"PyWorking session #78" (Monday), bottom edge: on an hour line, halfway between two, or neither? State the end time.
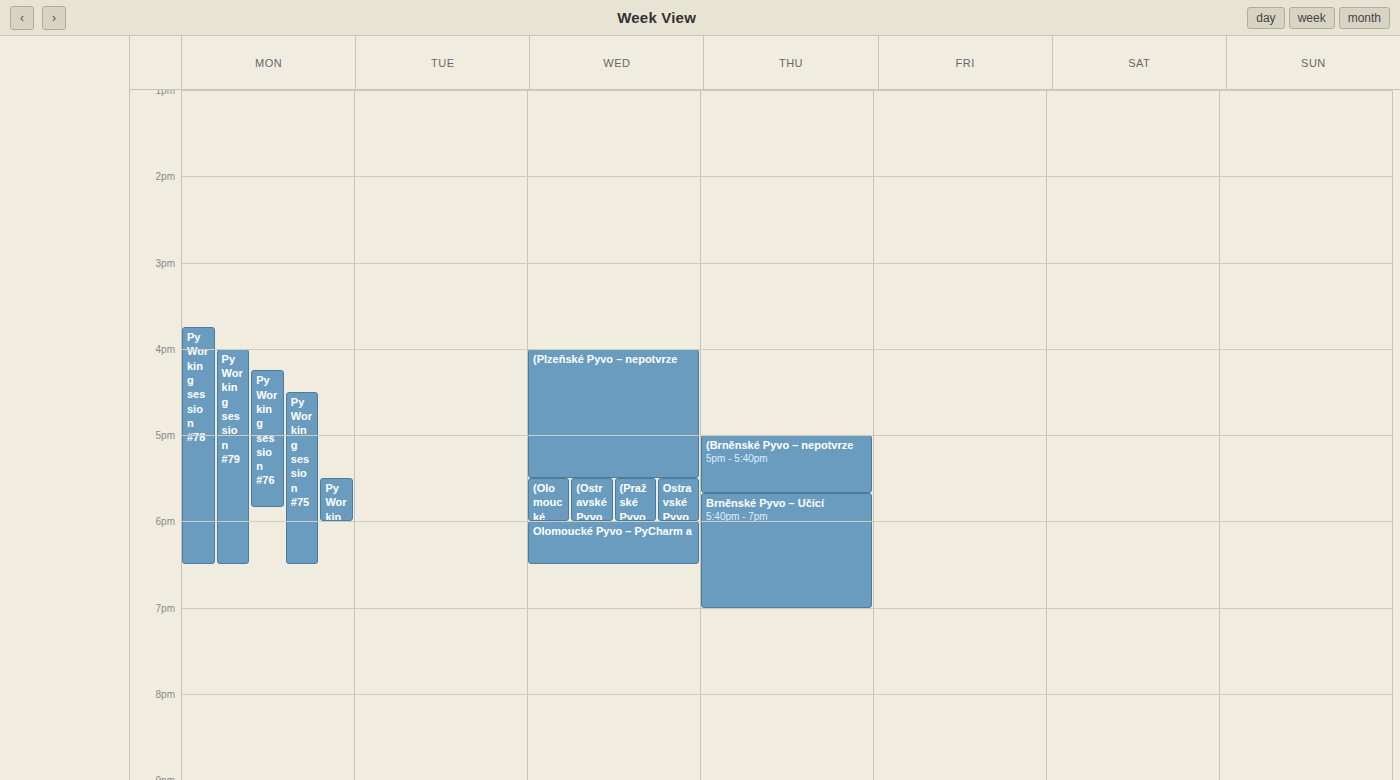
6:30 PM -- halfway between the 6 PM and 7 PM lines.